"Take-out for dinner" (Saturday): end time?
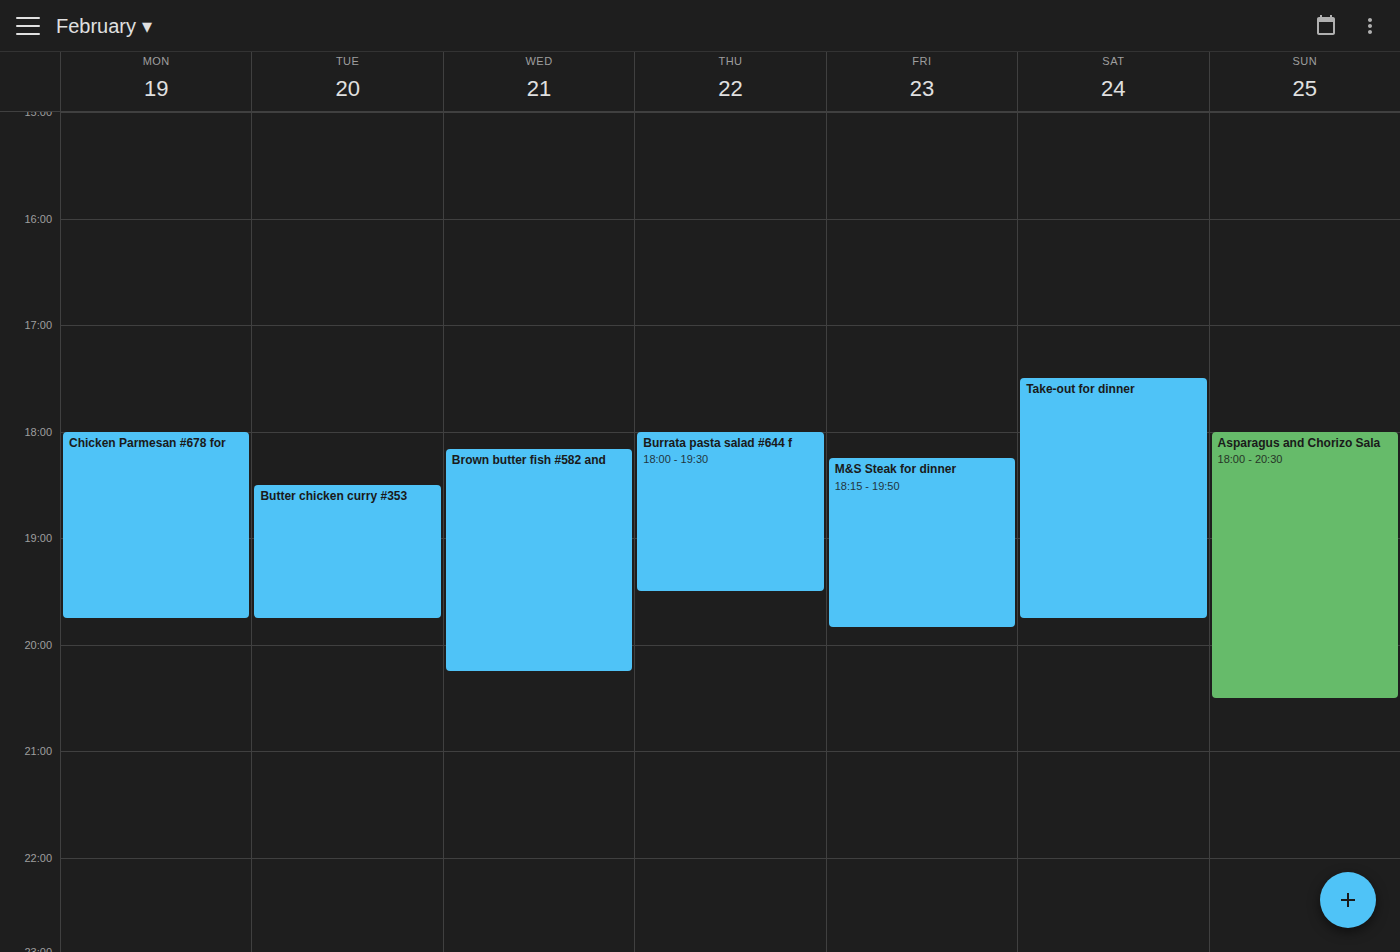
7:45 PM